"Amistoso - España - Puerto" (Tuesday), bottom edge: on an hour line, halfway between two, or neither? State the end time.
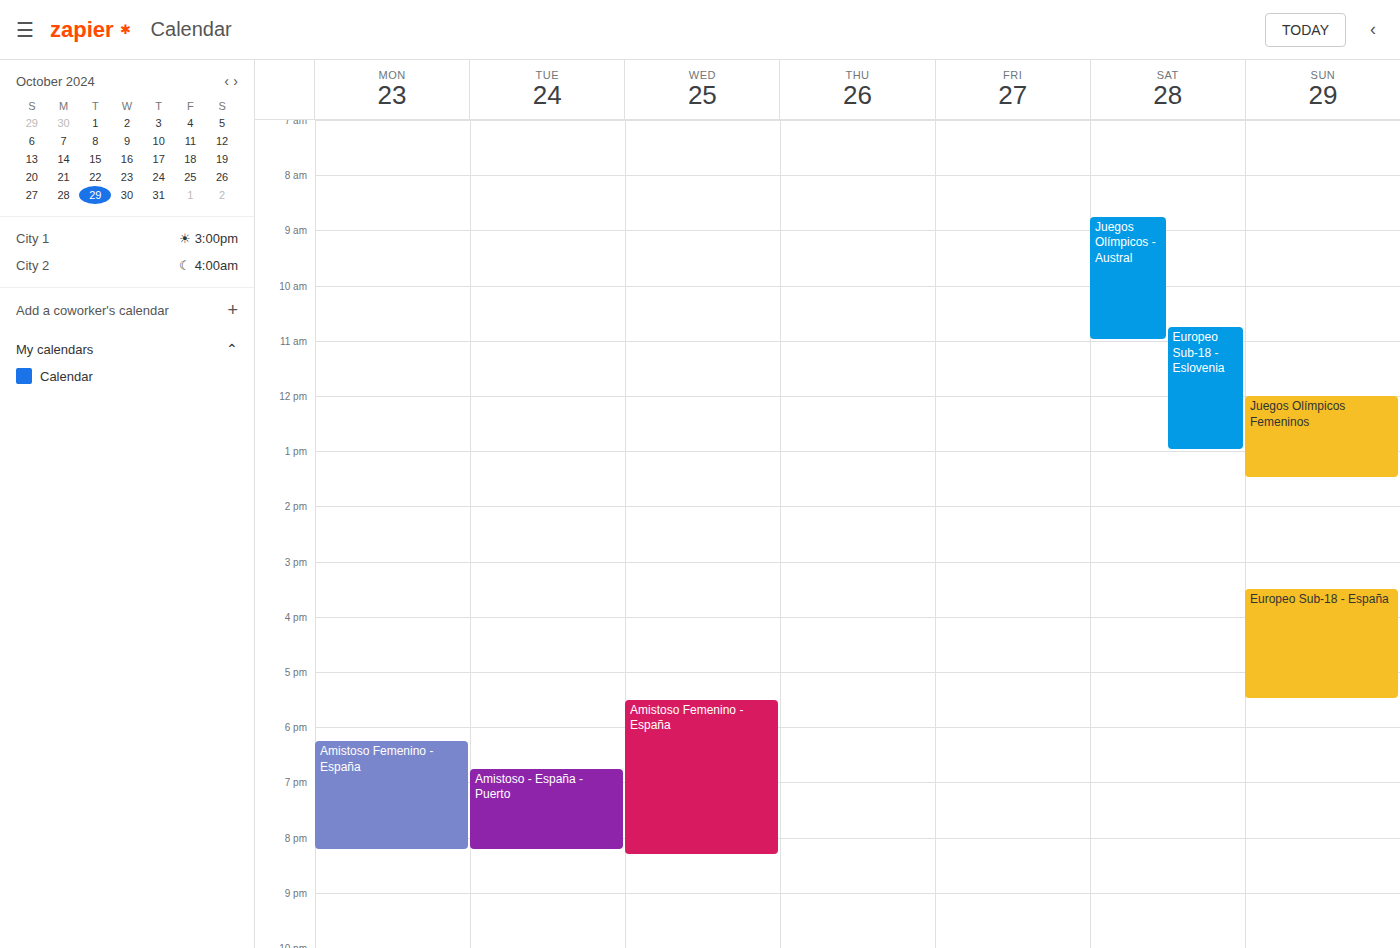
8:15 PM -- neither: a quarter of the way from the 8 PM line to the 9 PM line.